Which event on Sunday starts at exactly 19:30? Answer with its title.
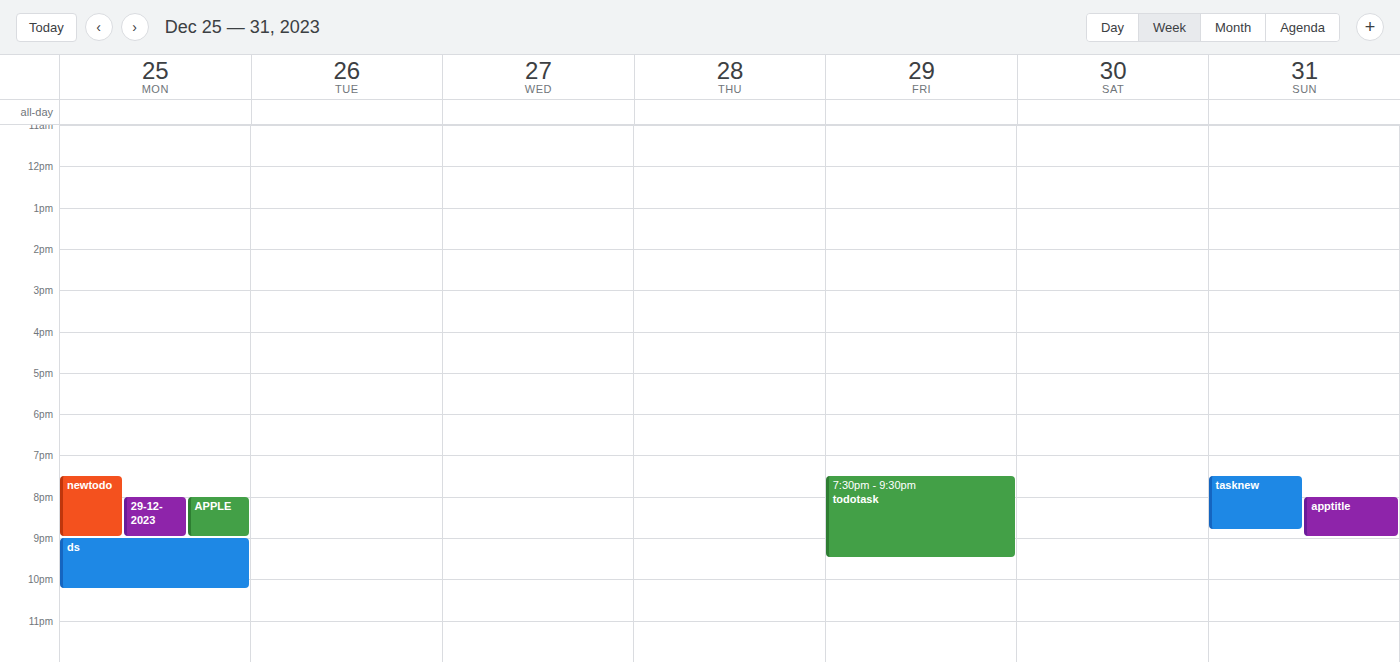
"tasknew"